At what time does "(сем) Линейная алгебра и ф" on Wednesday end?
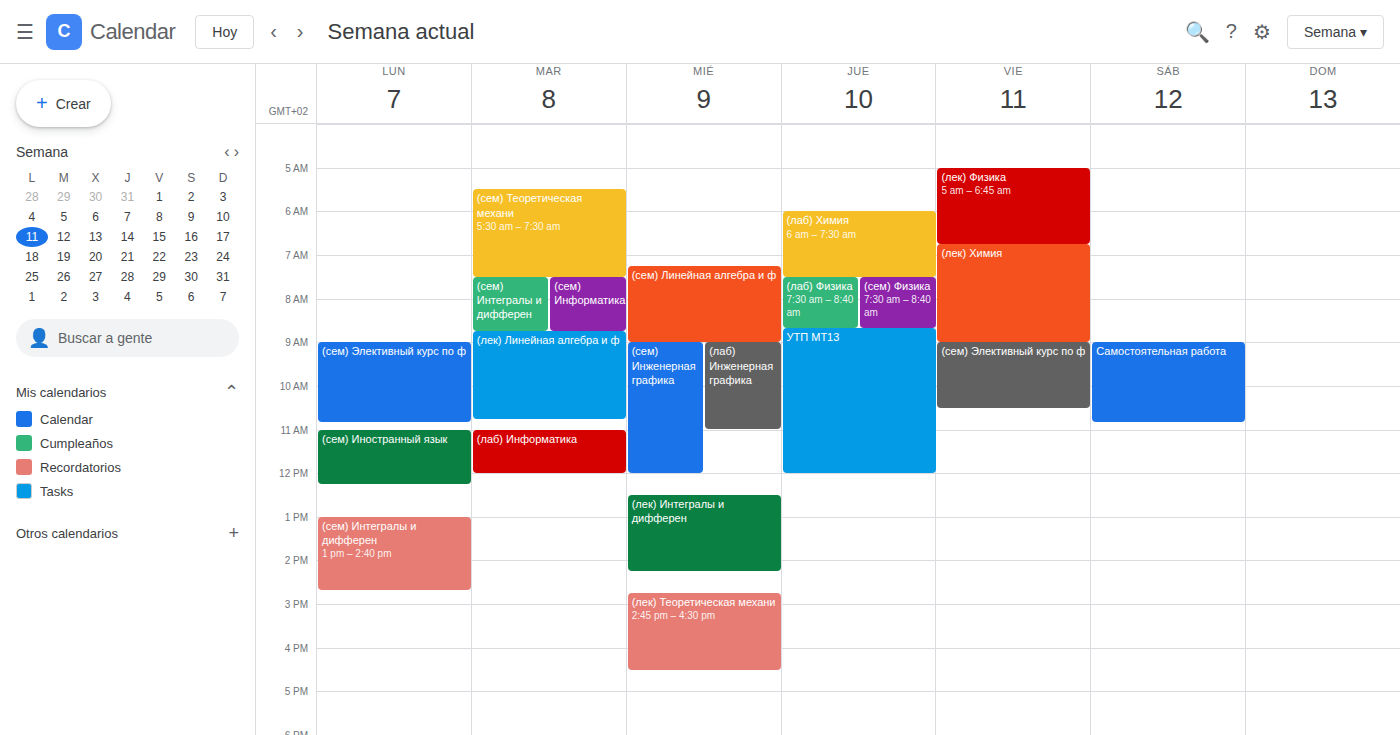
9:00 AM